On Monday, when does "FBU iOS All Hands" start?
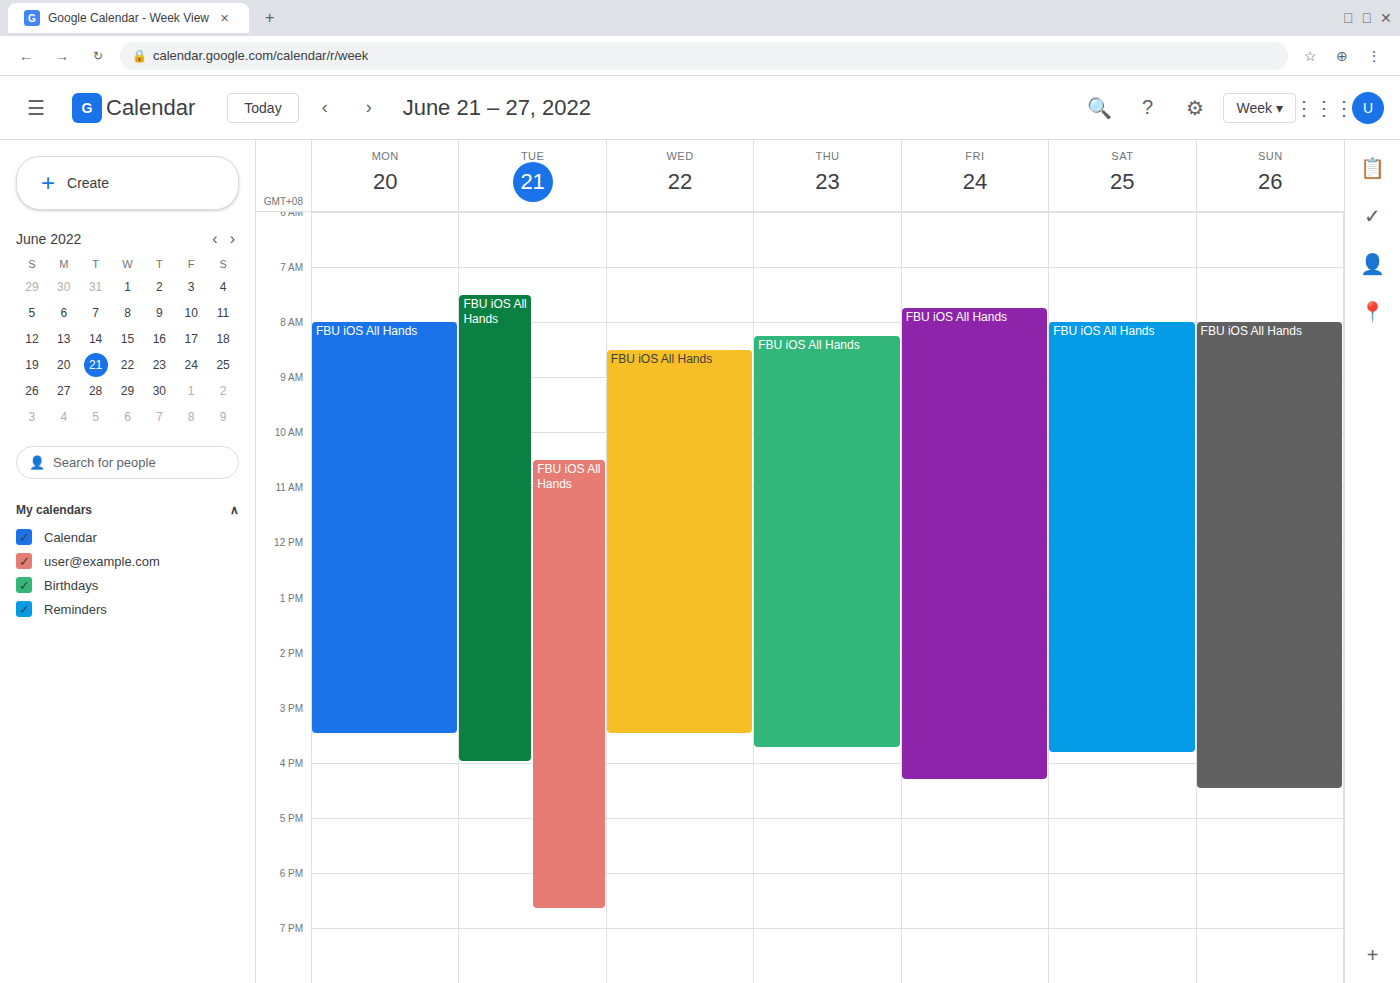
8:00 AM